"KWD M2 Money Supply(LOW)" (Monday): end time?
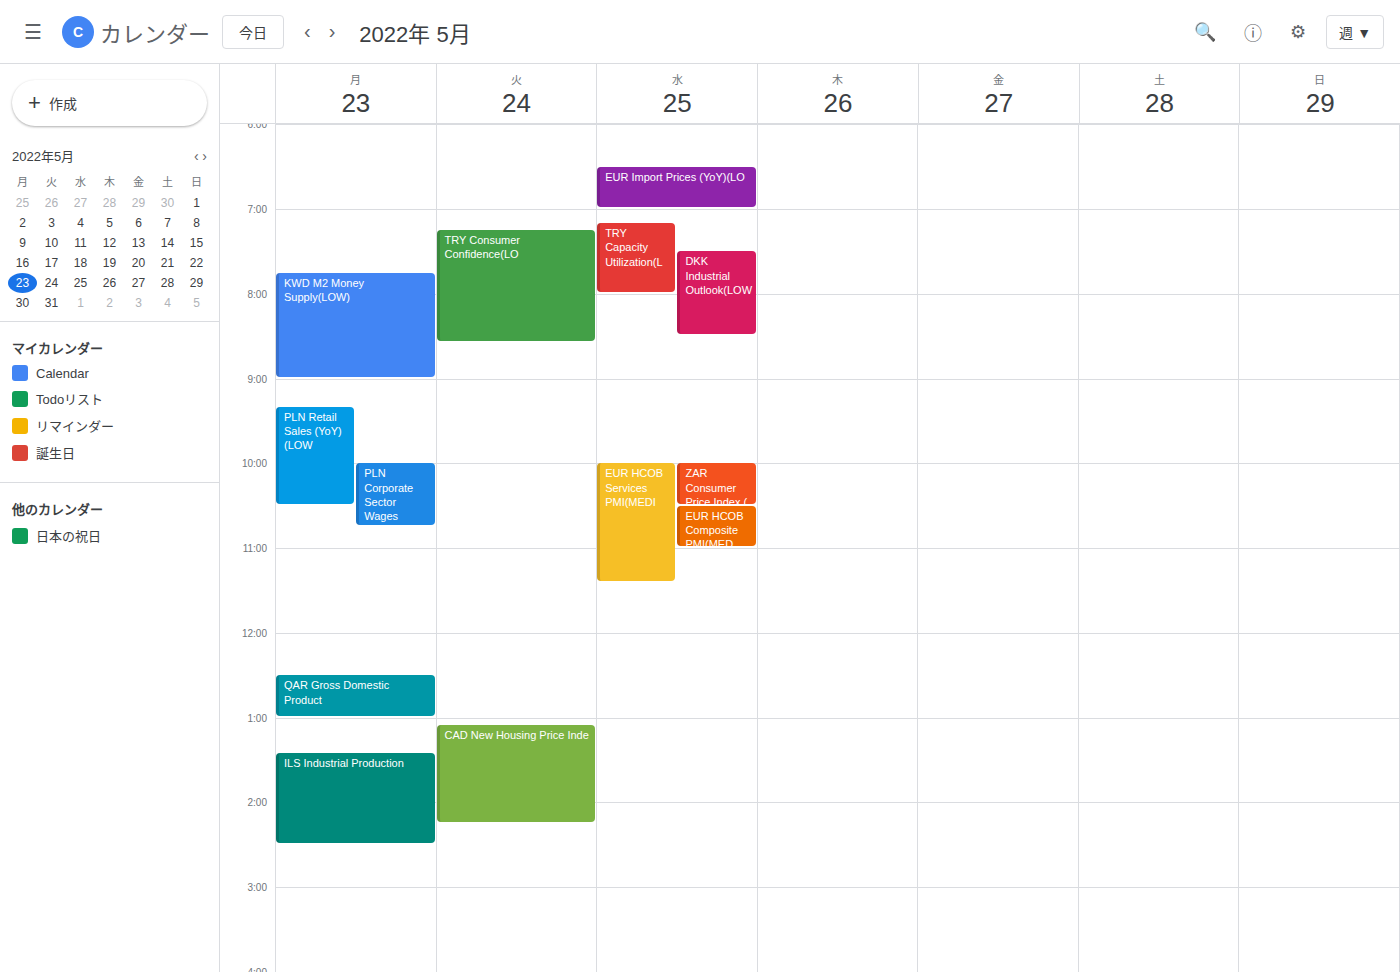
09:00